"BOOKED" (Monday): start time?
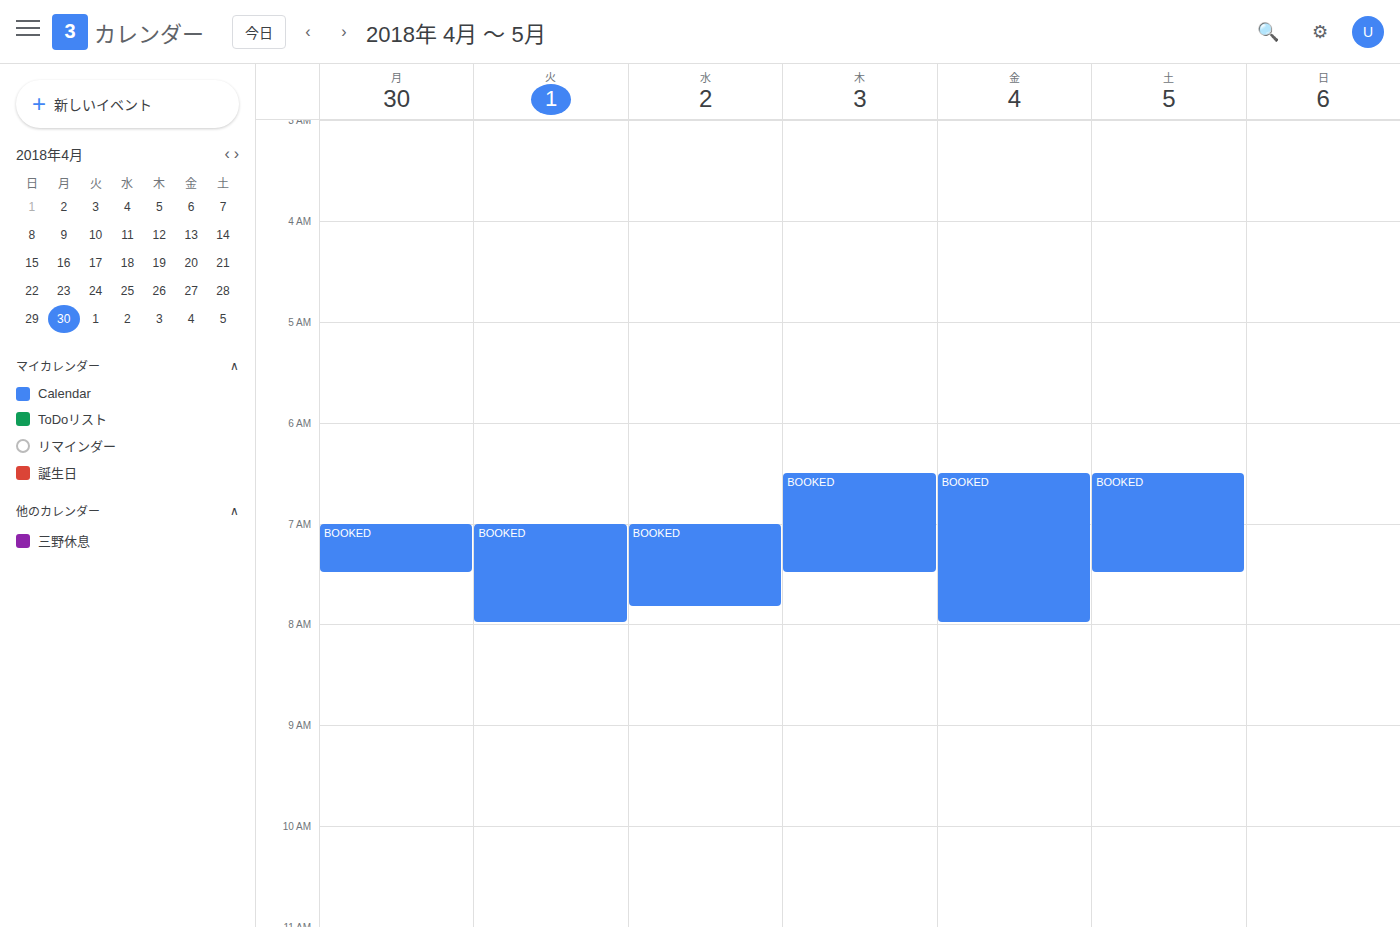
07:00